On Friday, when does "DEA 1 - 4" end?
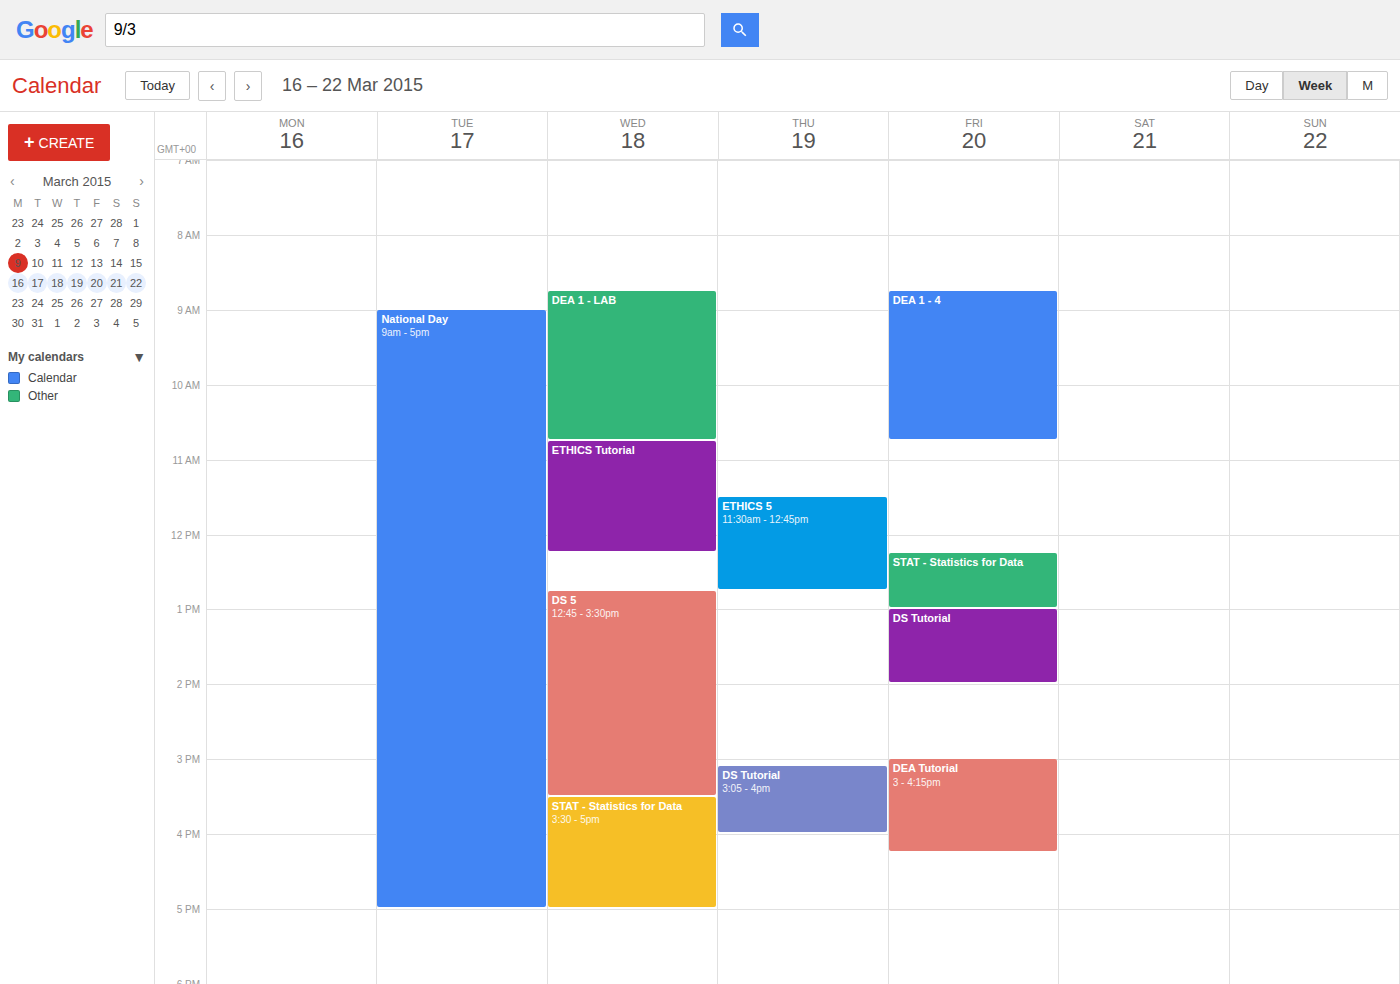
10:45